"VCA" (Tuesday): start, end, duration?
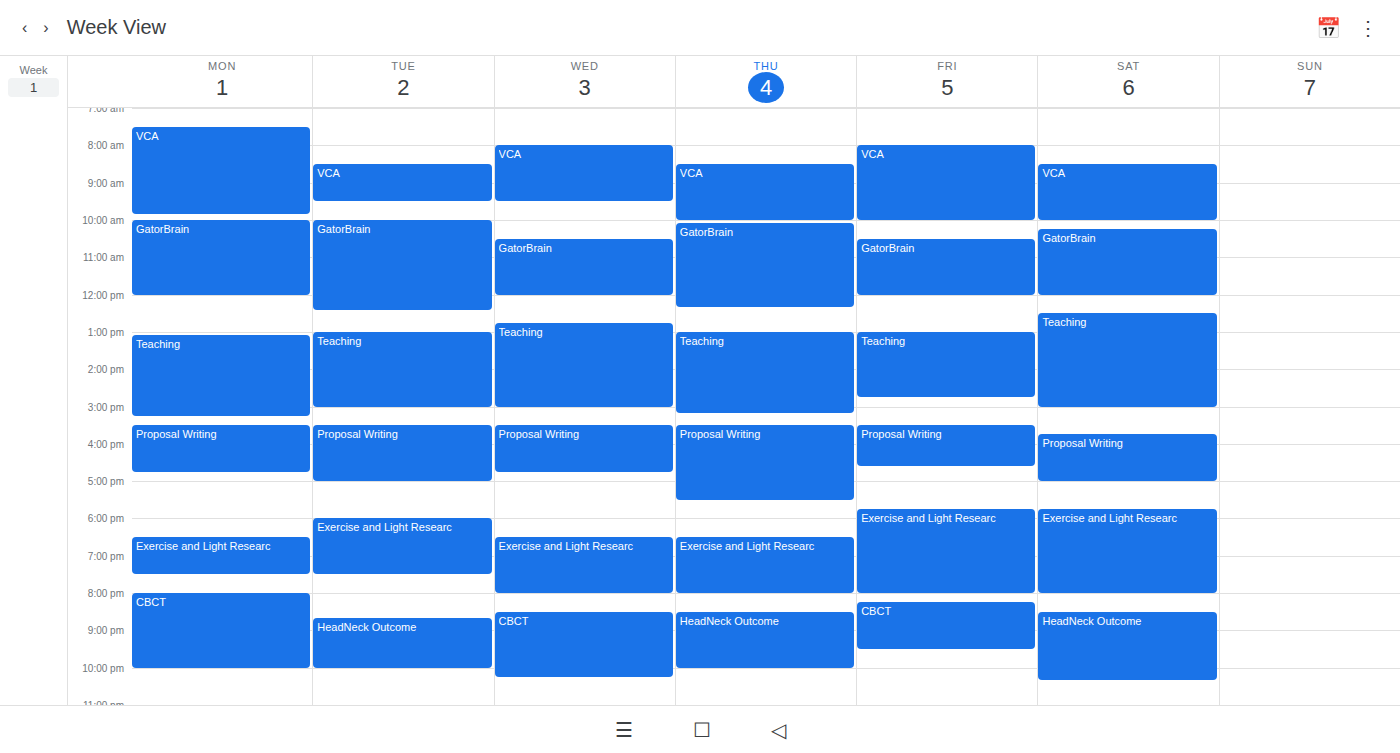
8:30 AM to 9:30 AM, 1 hour